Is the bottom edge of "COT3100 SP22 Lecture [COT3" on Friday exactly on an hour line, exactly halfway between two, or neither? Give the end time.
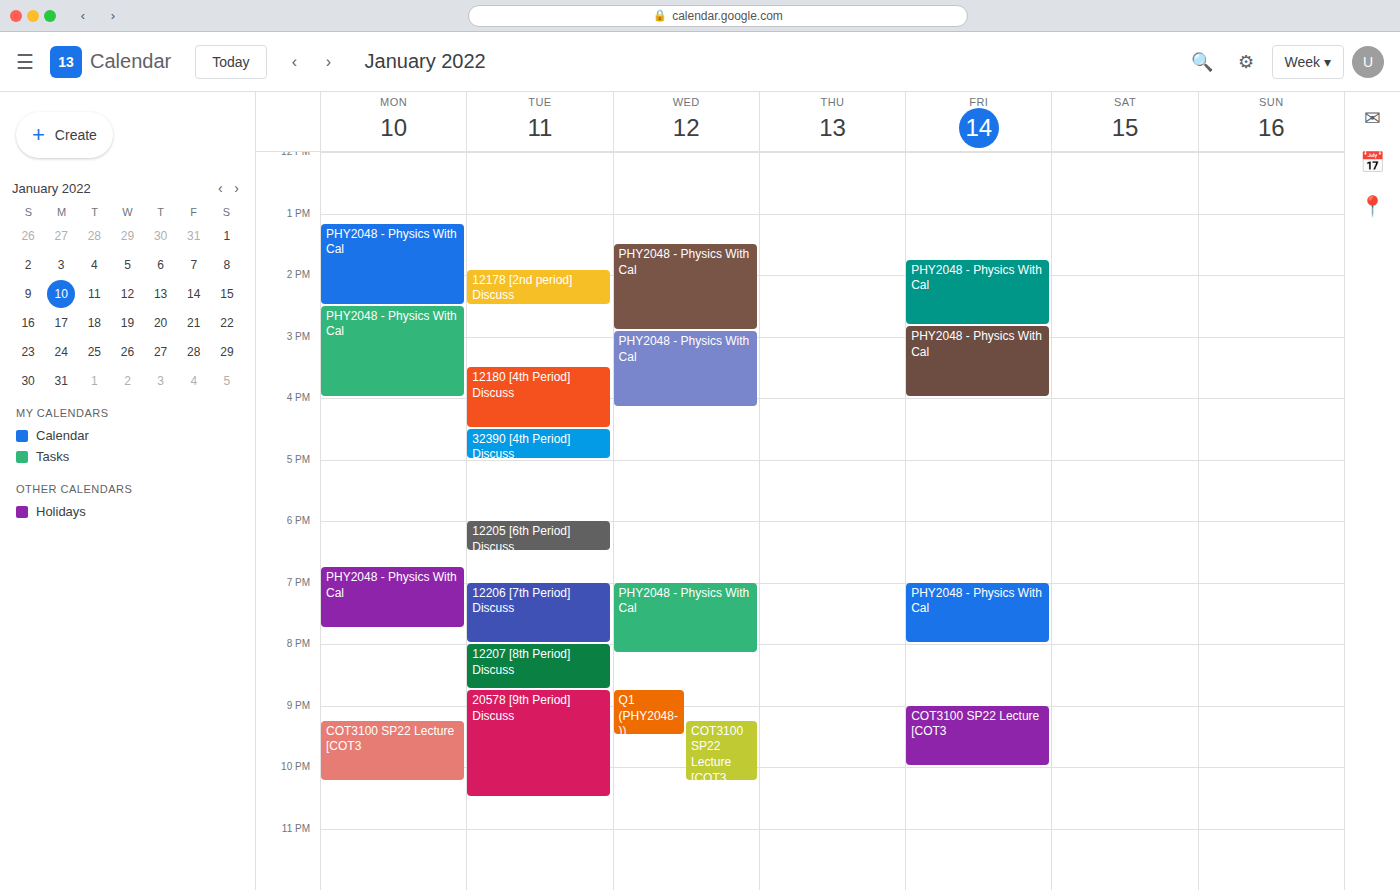
10:00 PM -- exactly on the 10 PM line.